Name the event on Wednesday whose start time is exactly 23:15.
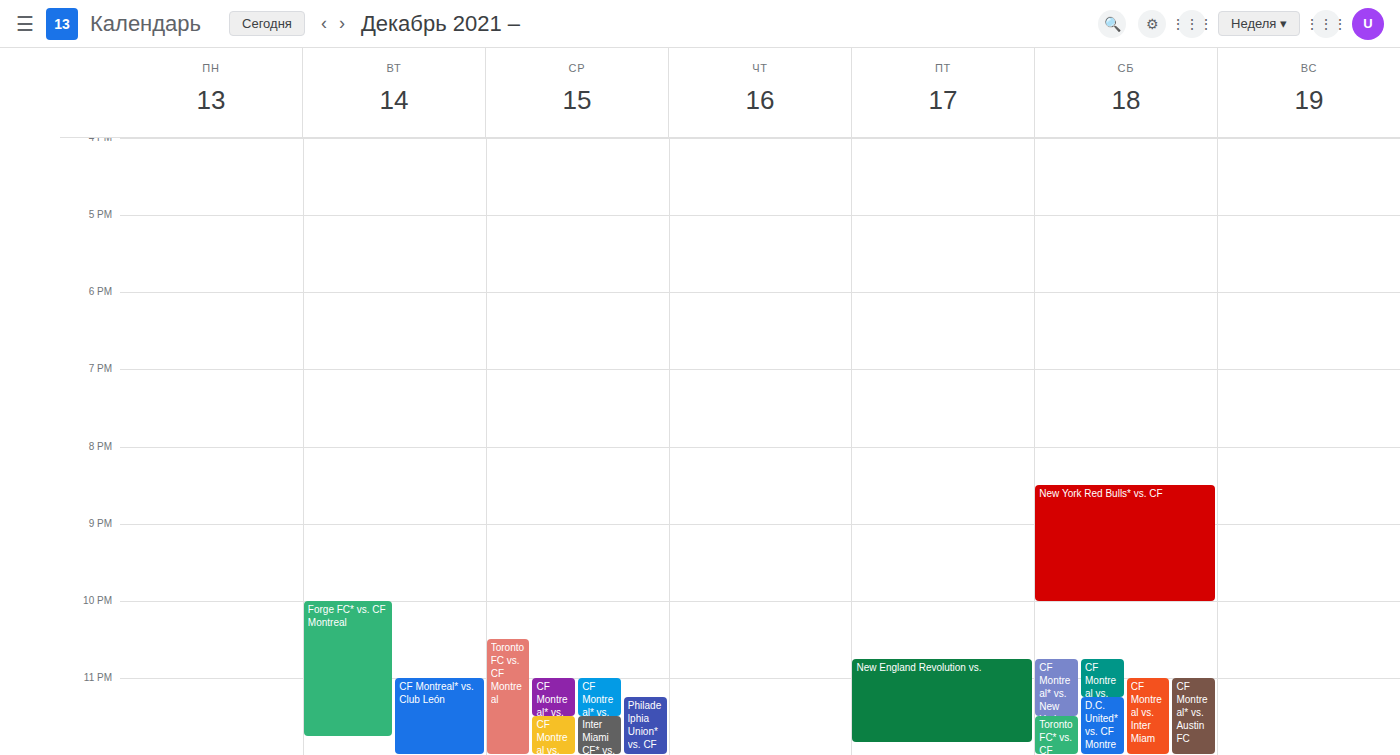
"Philadelphia Union* vs. CF"